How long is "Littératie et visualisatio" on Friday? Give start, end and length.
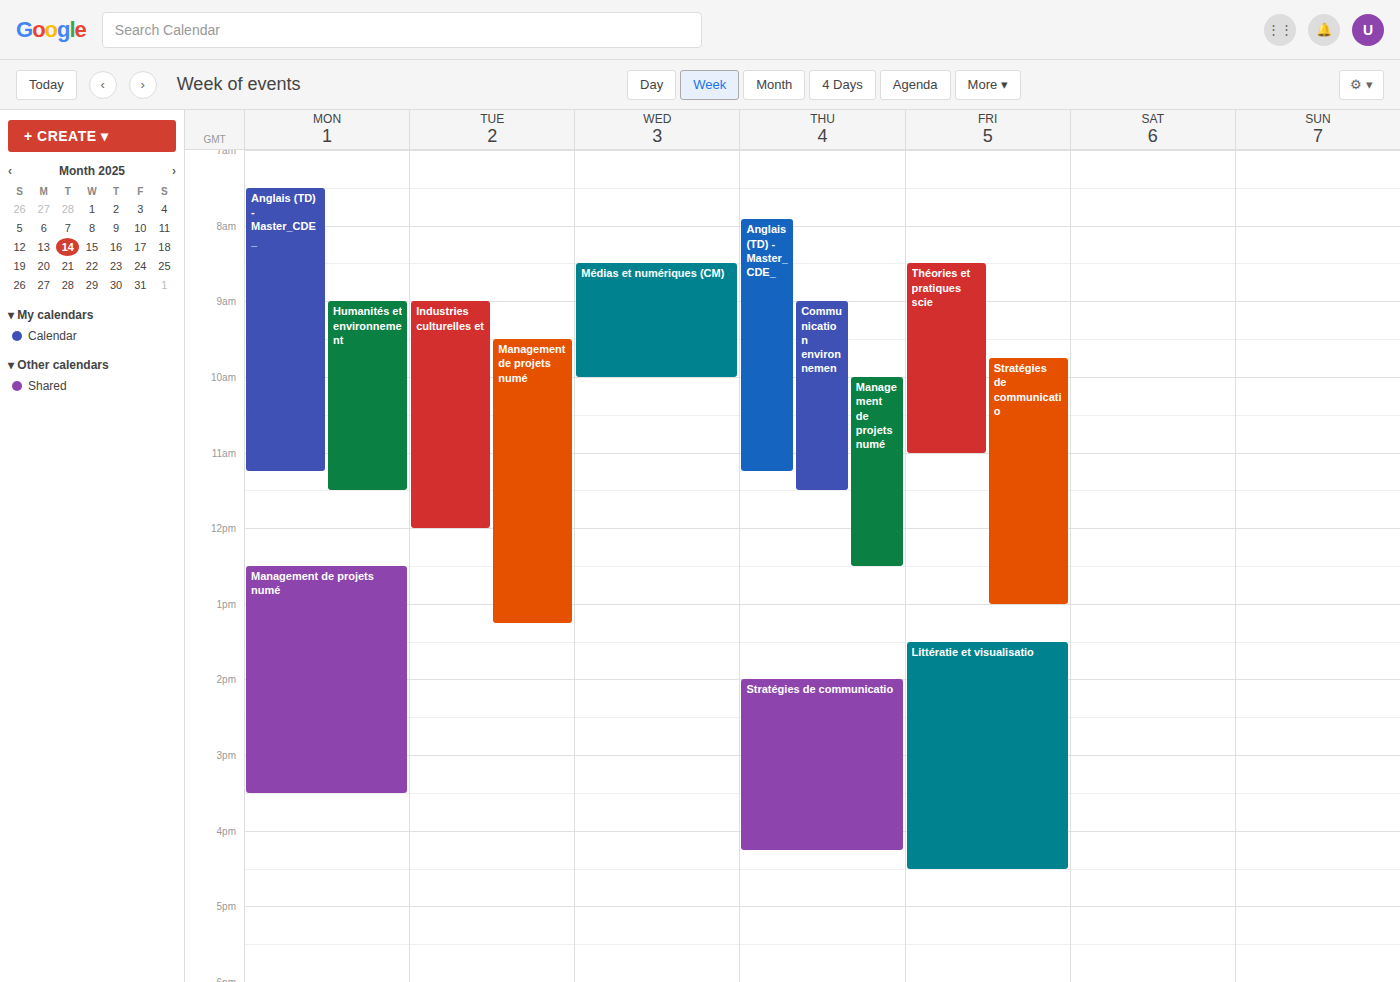
1:30 PM to 4:30 PM, 3 hours